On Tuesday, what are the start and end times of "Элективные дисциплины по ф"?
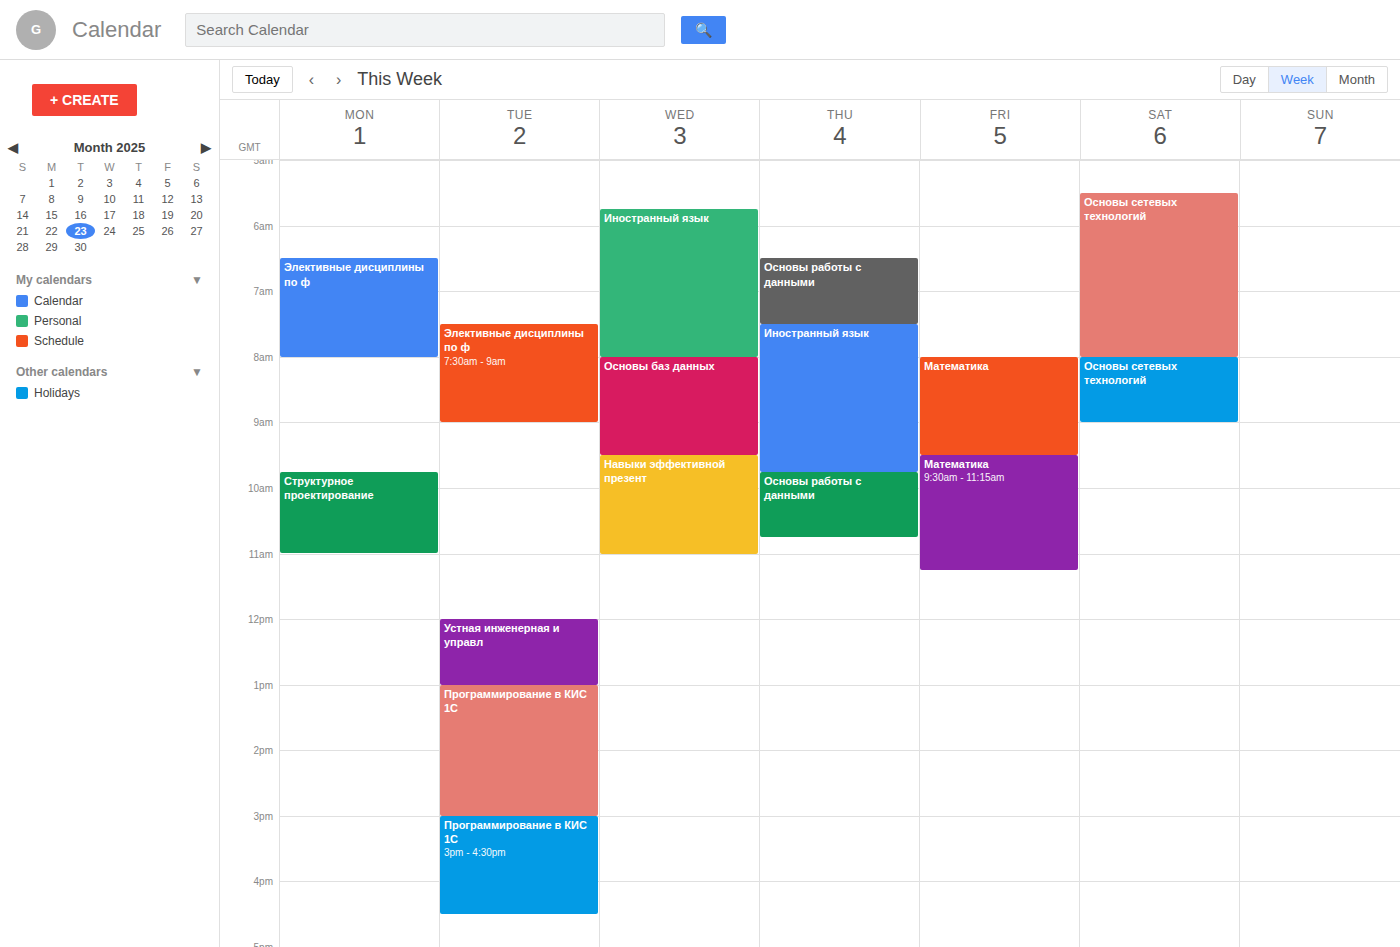
7:30 AM to 9:00 AM